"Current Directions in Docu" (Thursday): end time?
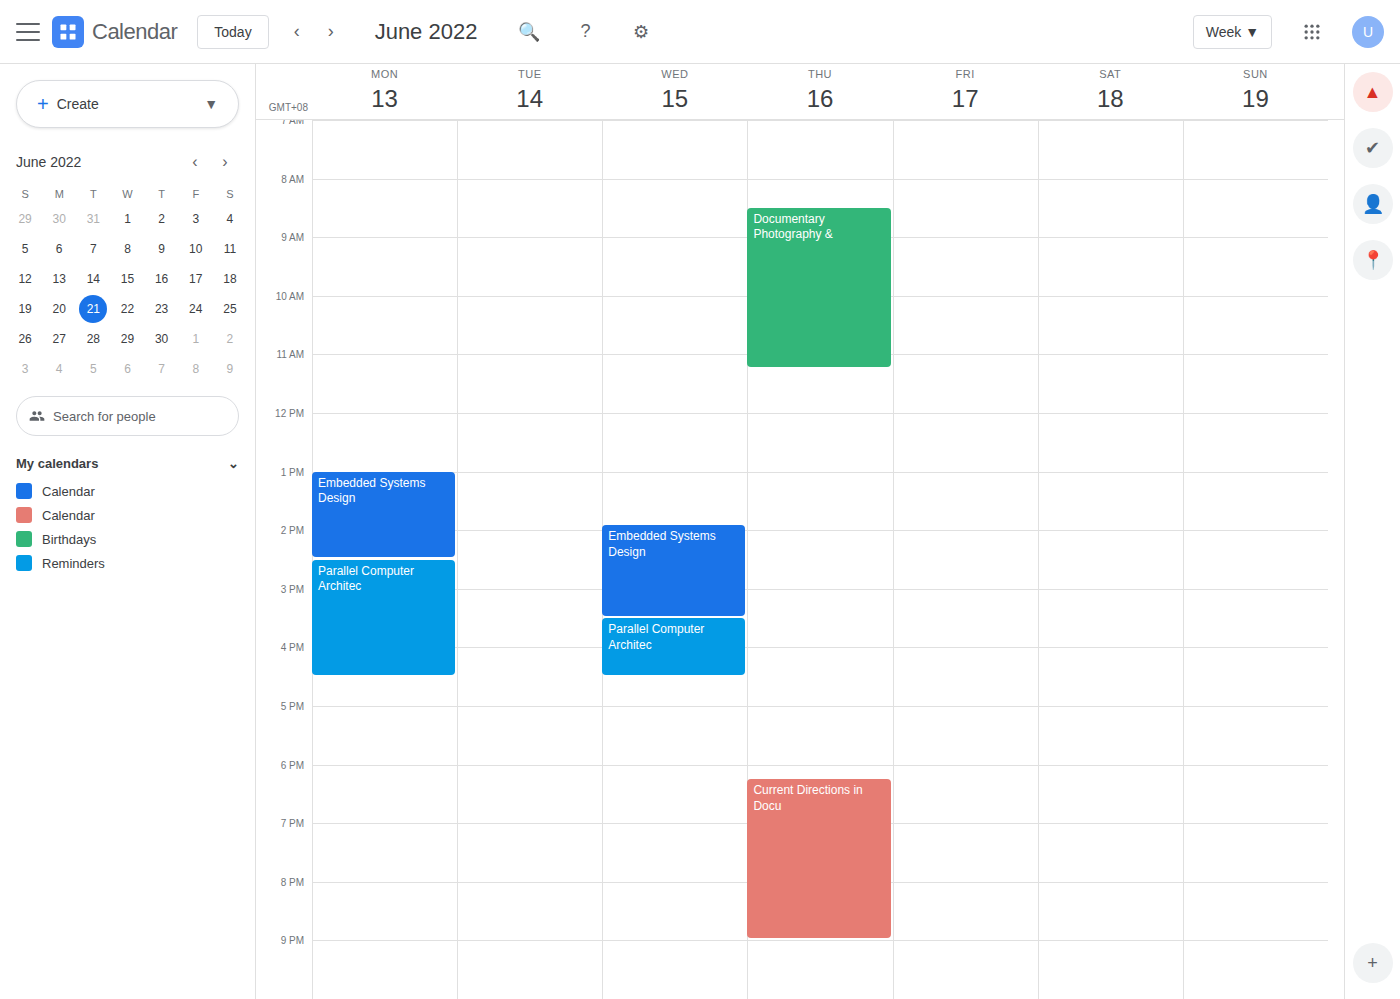
9:00 PM